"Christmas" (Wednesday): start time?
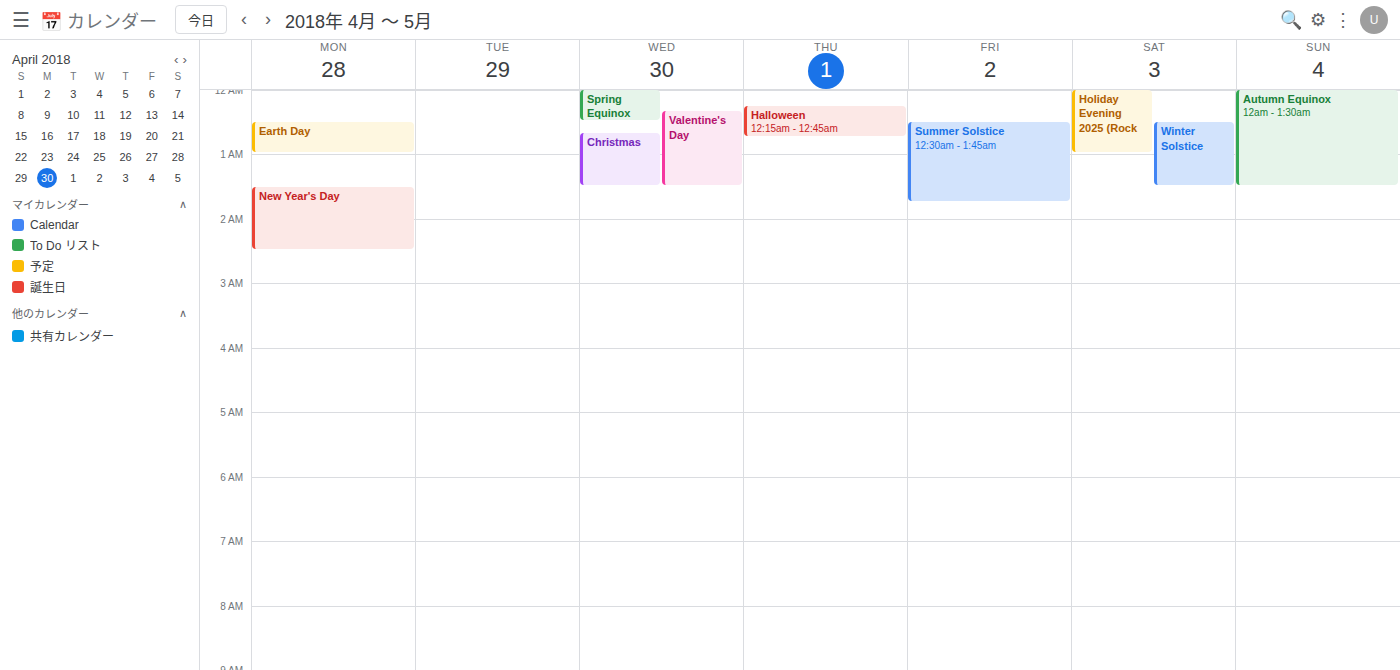
12:40 AM